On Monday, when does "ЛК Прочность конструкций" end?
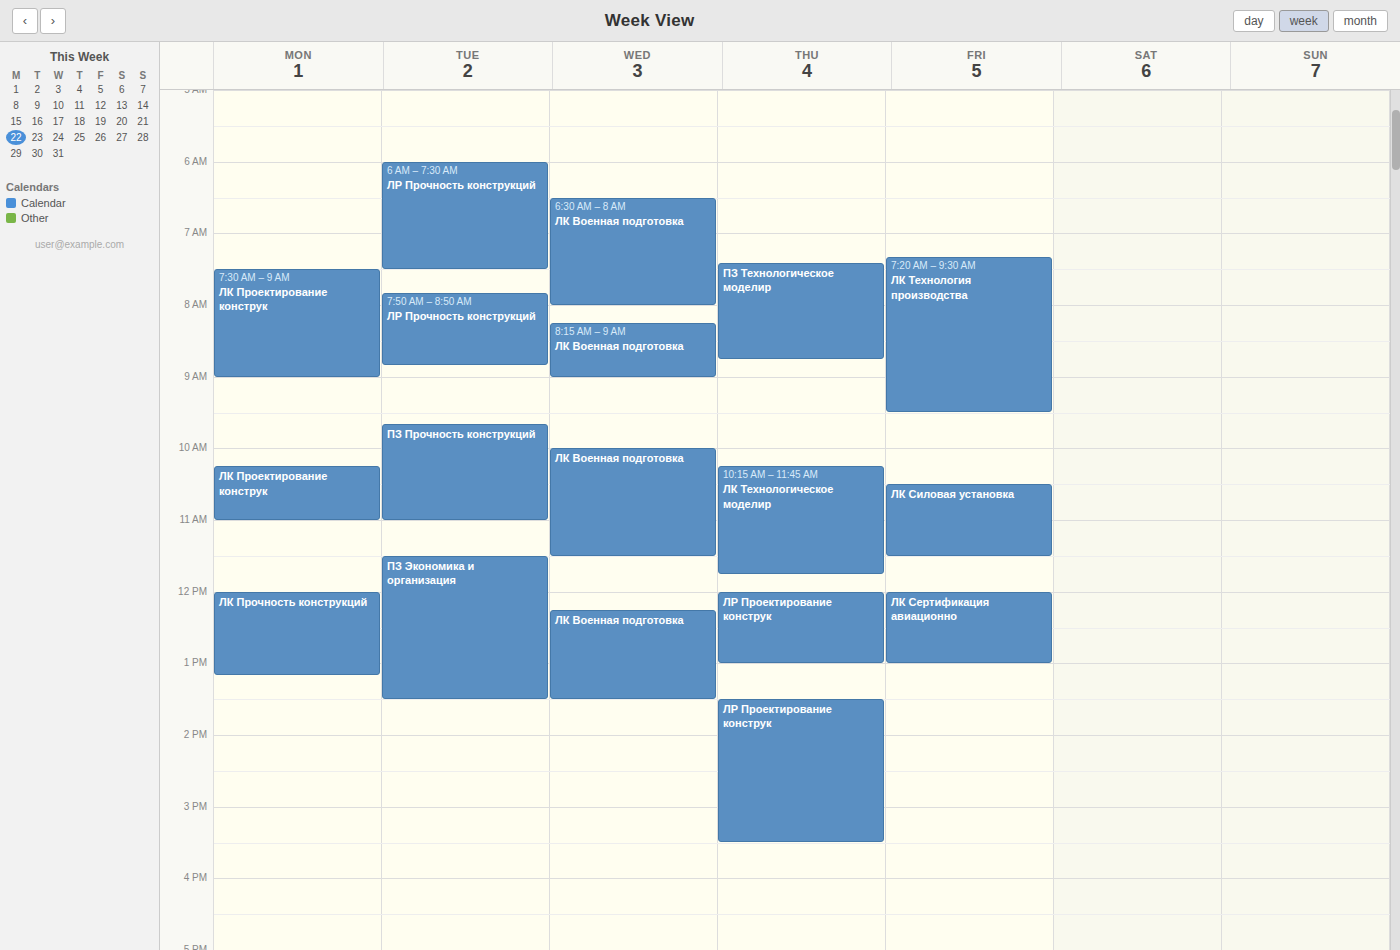
1:10 PM